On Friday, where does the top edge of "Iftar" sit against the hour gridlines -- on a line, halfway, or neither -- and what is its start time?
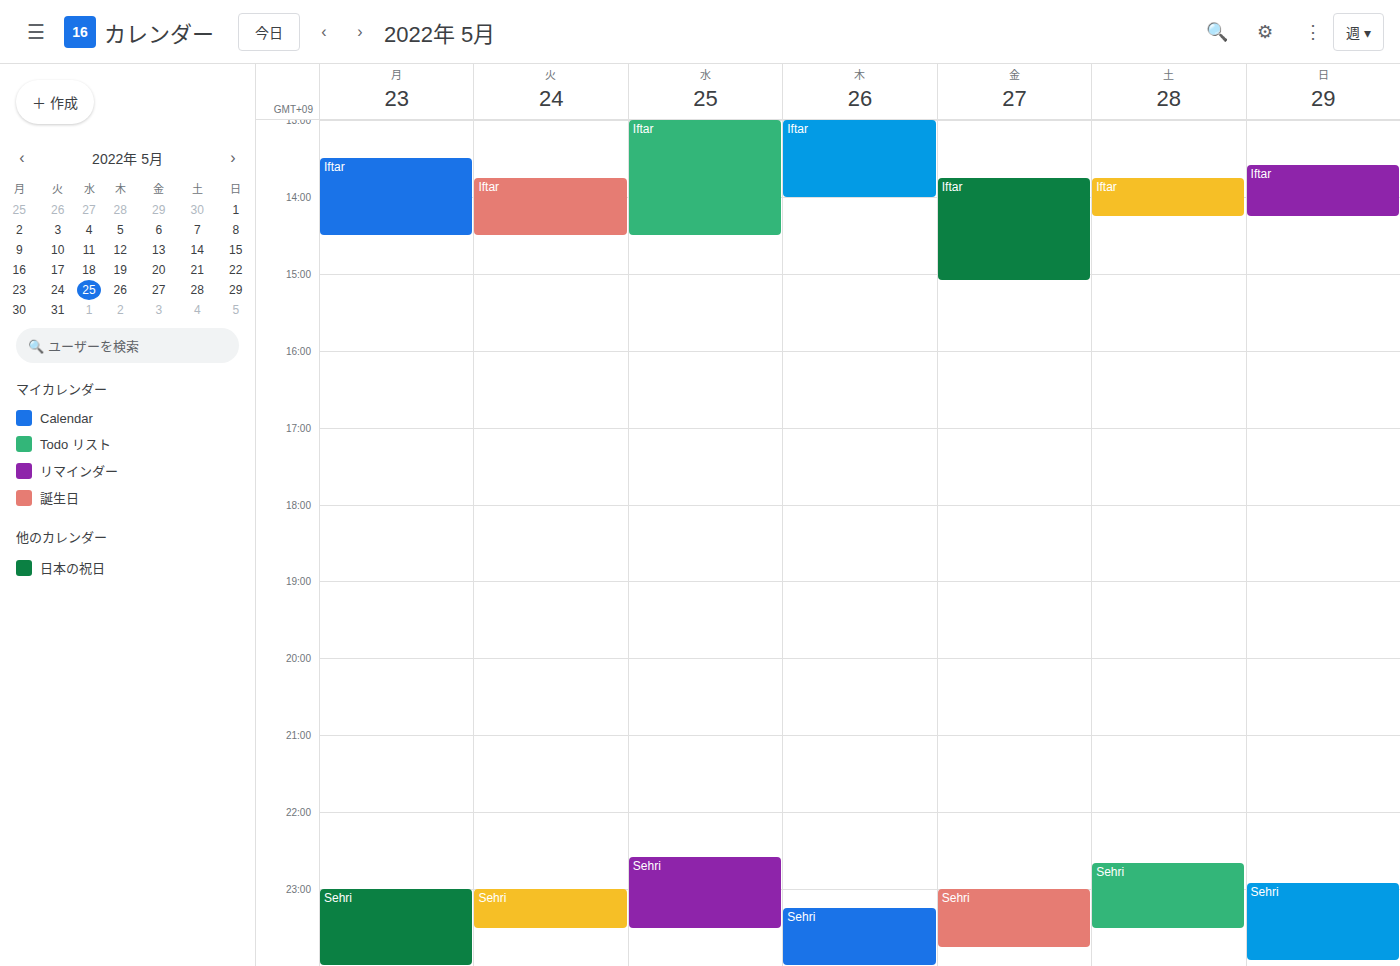
1:45 PM -- neither: three quarters of the way from the 1 PM line to the 2 PM line.